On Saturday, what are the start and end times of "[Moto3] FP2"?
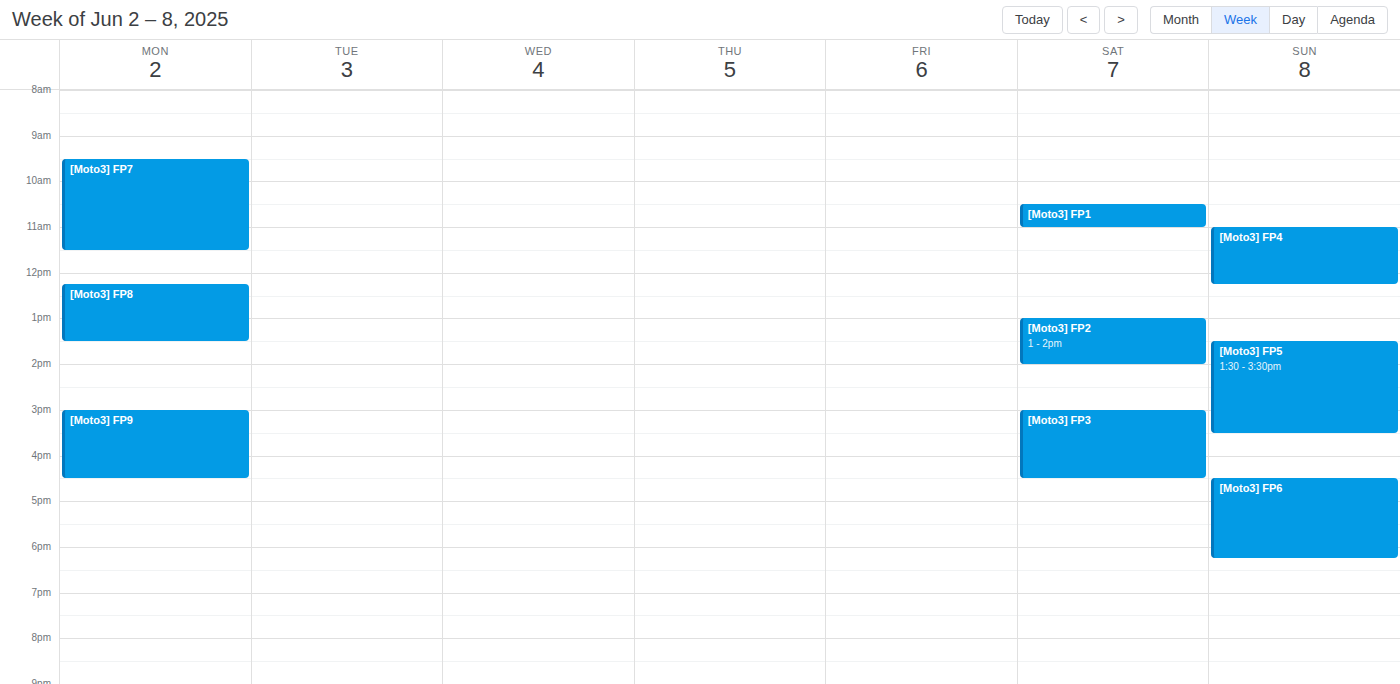
13:00 to 14:00